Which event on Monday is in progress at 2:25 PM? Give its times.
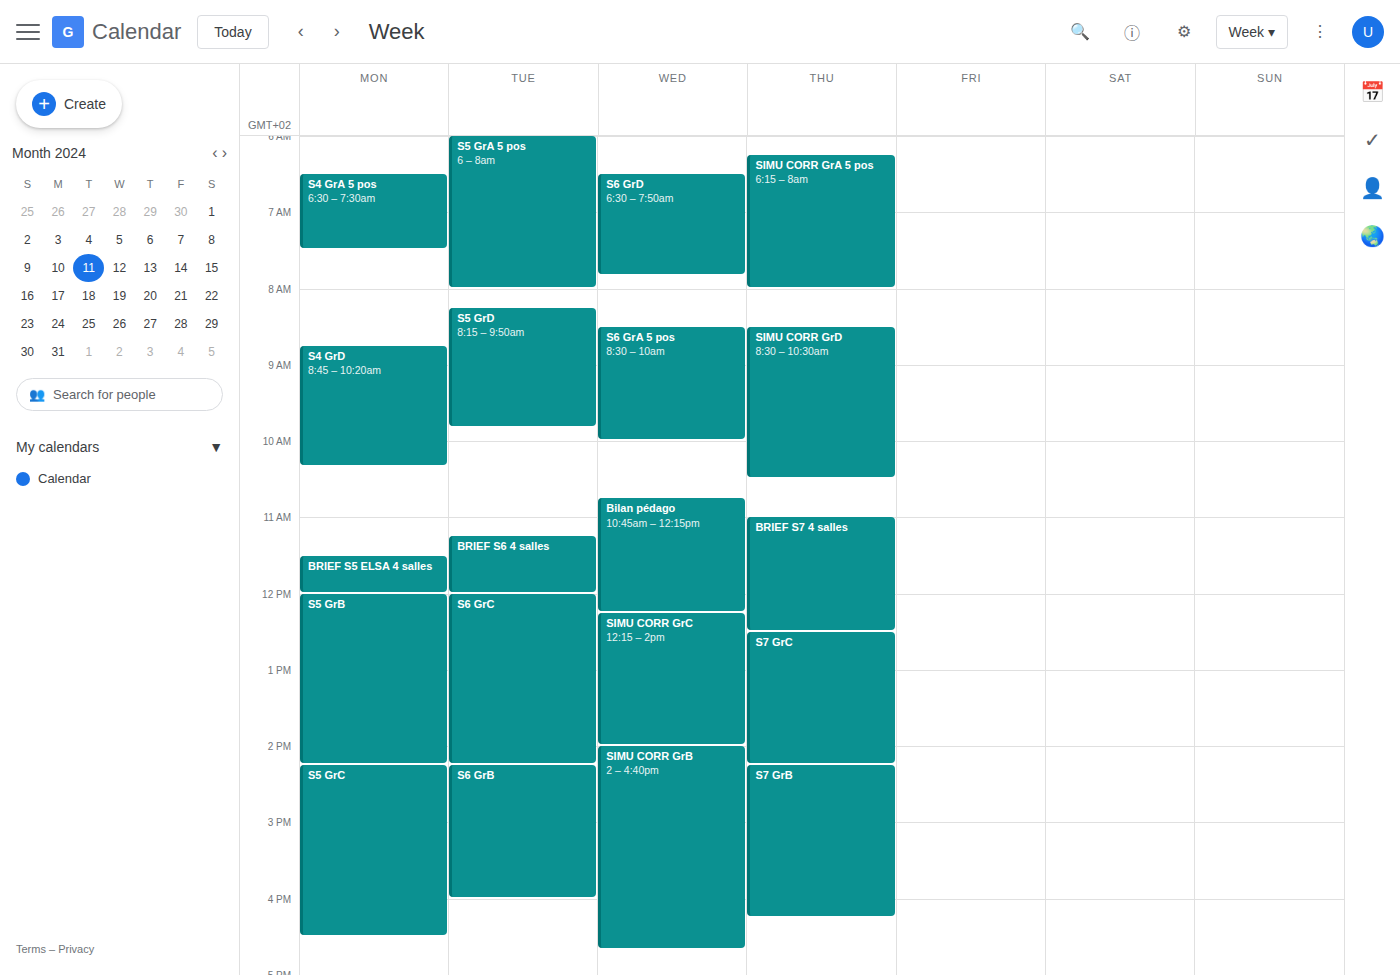
"S5 GrC", 2:15 PM to 4:30 PM